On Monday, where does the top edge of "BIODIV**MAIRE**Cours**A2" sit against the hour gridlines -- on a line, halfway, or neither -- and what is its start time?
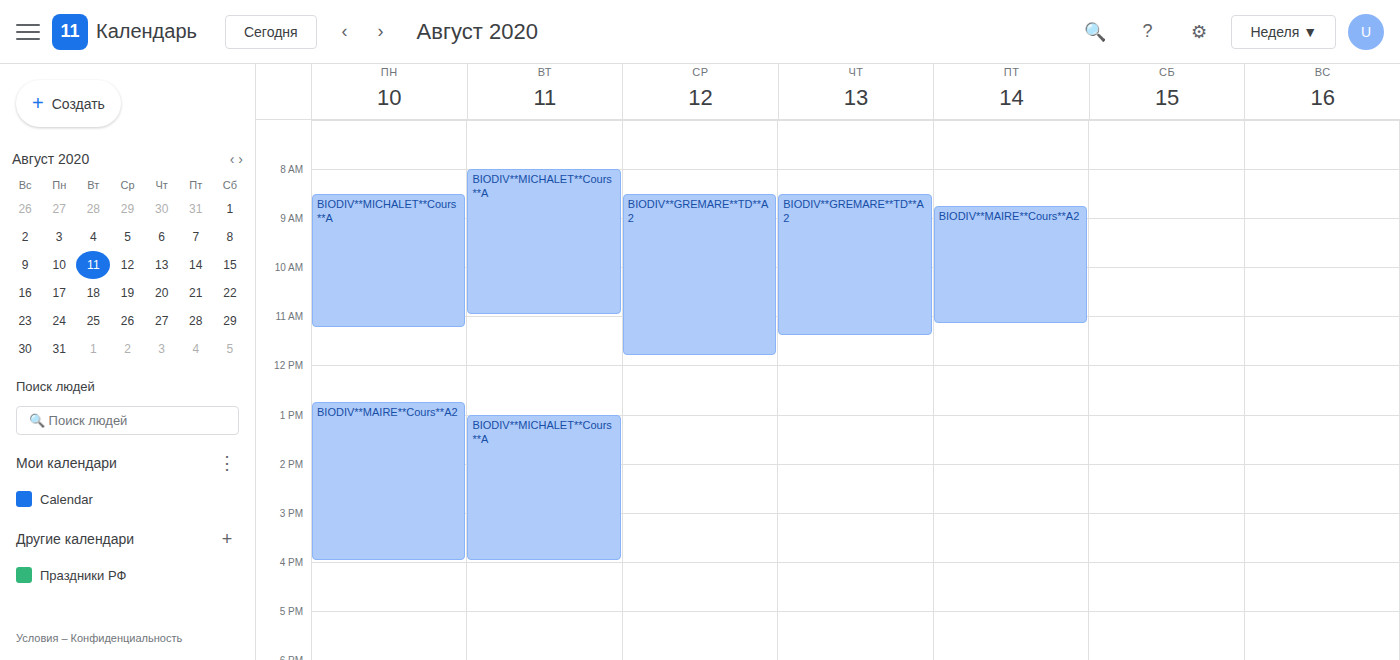
12:45 PM -- neither: three quarters of the way from the 12 PM line to the 1 PM line.